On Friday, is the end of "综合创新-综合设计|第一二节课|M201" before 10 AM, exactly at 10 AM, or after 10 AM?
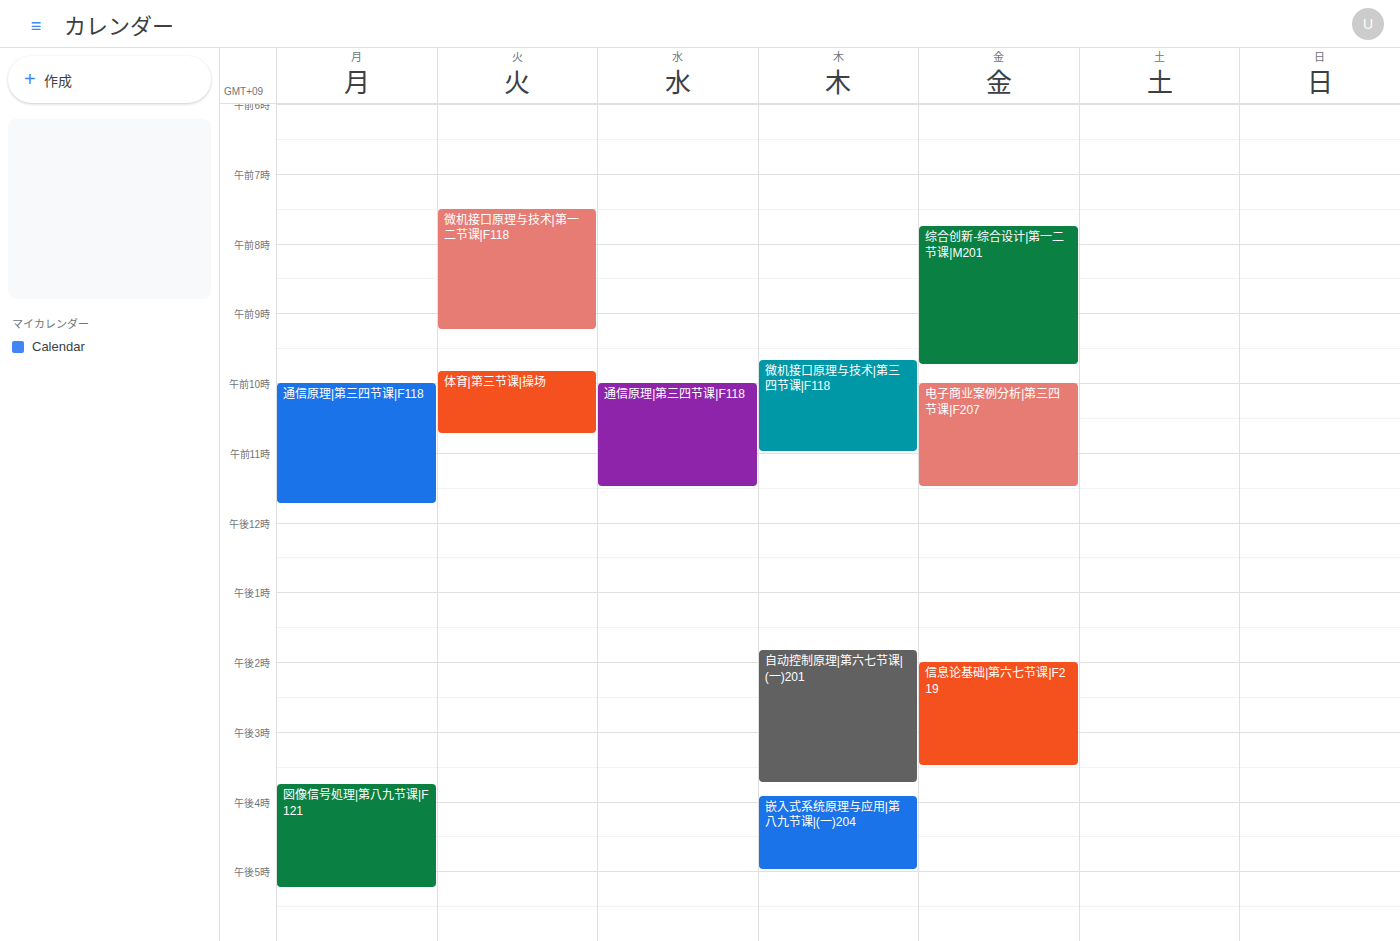
9:45 AM -- before 10 AM, 15 minutes above the 10 AM line.